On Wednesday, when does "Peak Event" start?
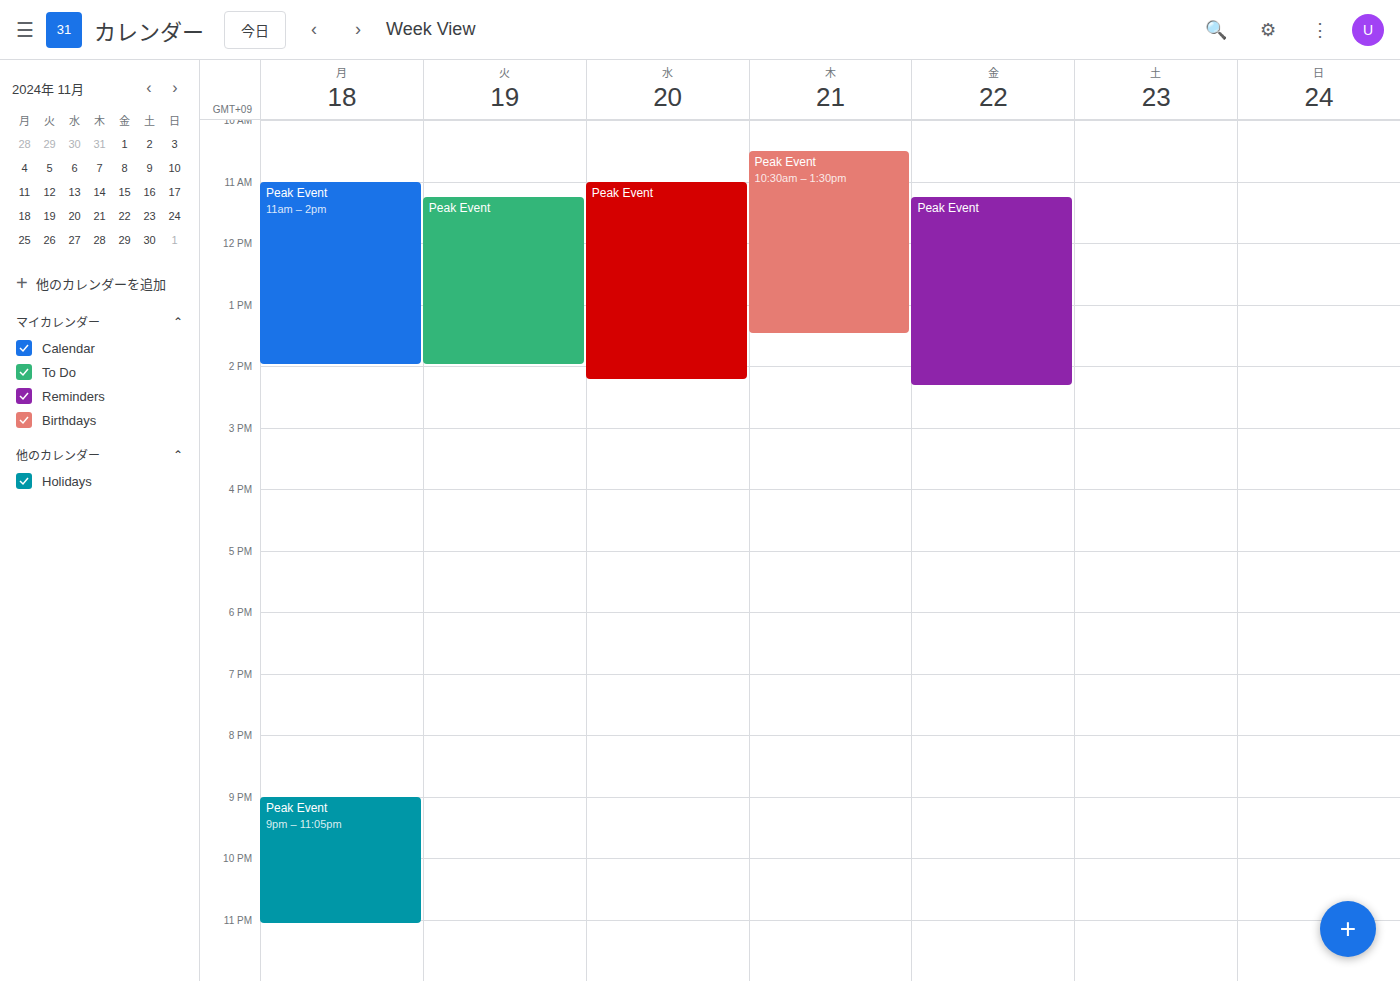
11:00 AM